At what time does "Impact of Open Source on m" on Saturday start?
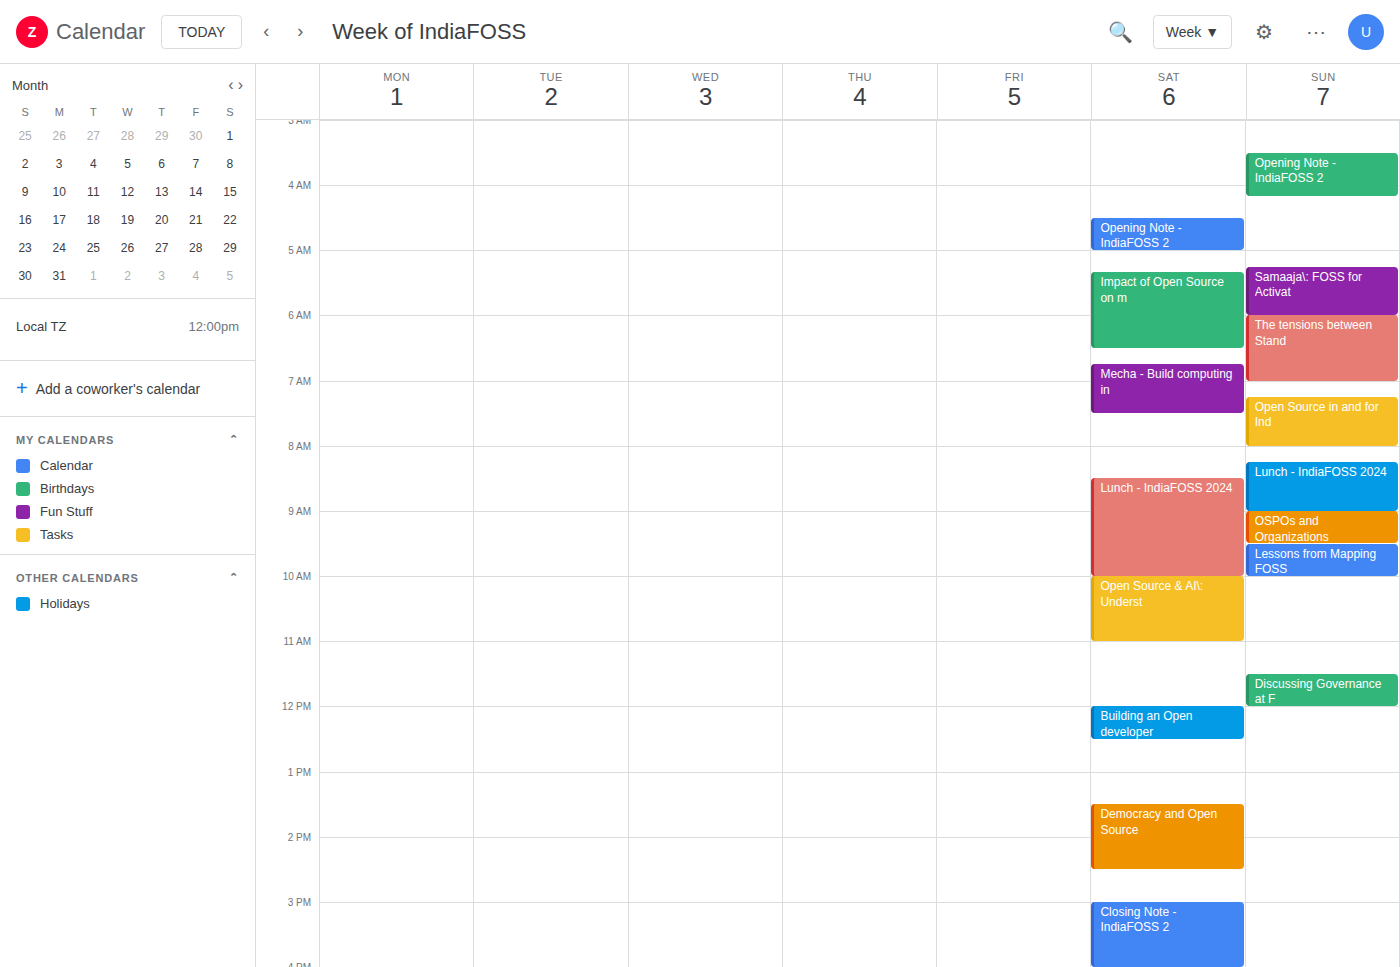
5:20 AM